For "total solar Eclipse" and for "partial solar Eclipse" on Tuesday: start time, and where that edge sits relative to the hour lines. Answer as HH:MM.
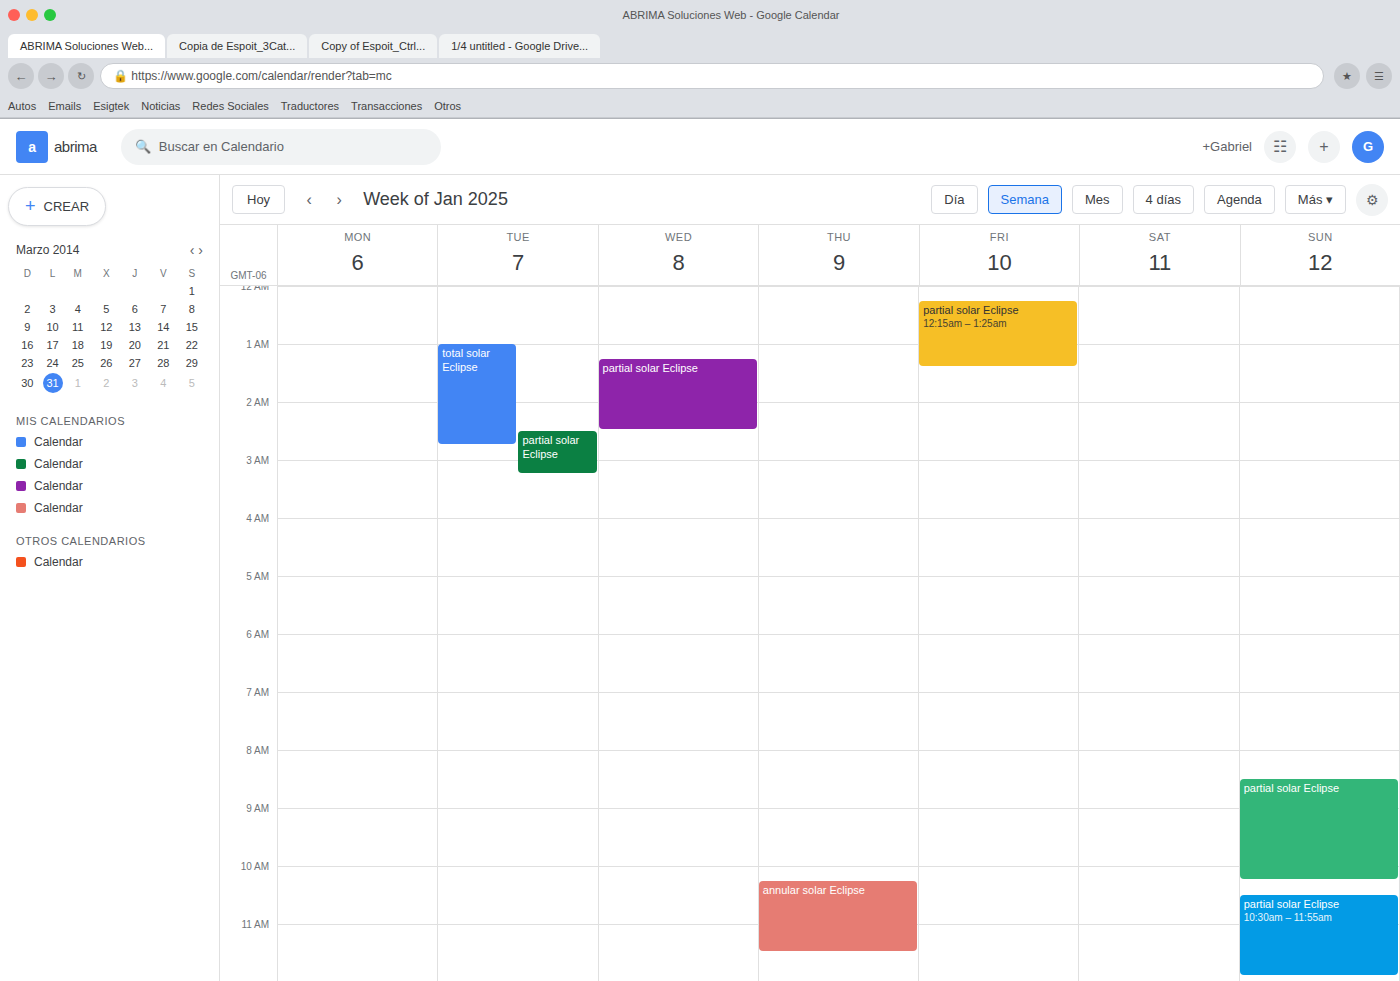
"total solar Eclipse": 01:00, exactly on the 01:00 line. "partial solar Eclipse": 02:30, halfway between the 02:00 and 03:00 lines.